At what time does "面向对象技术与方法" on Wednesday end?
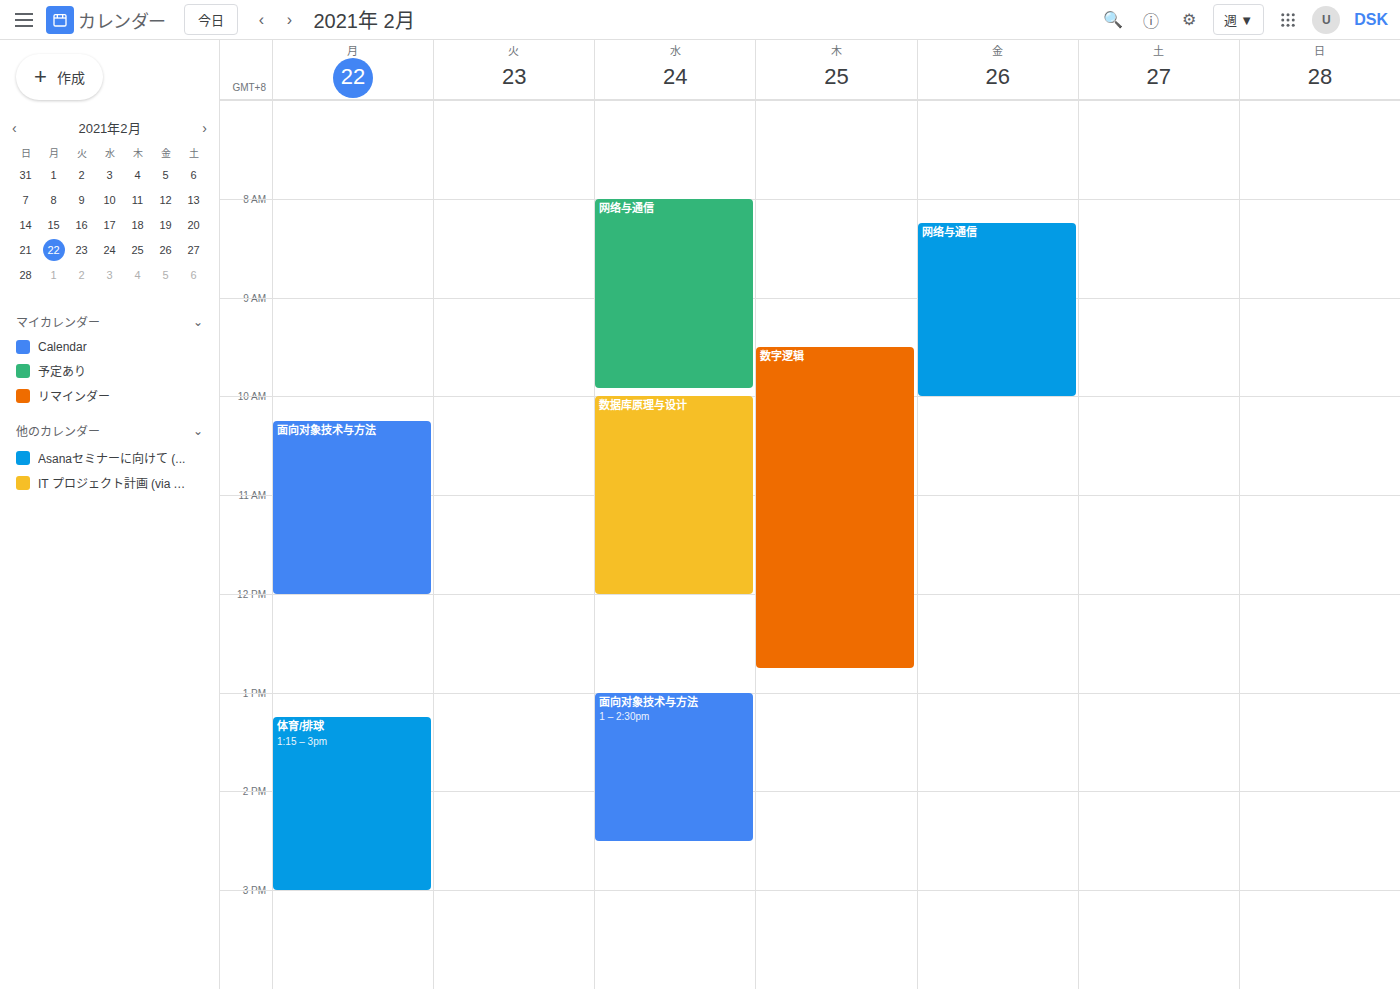
2:30 PM